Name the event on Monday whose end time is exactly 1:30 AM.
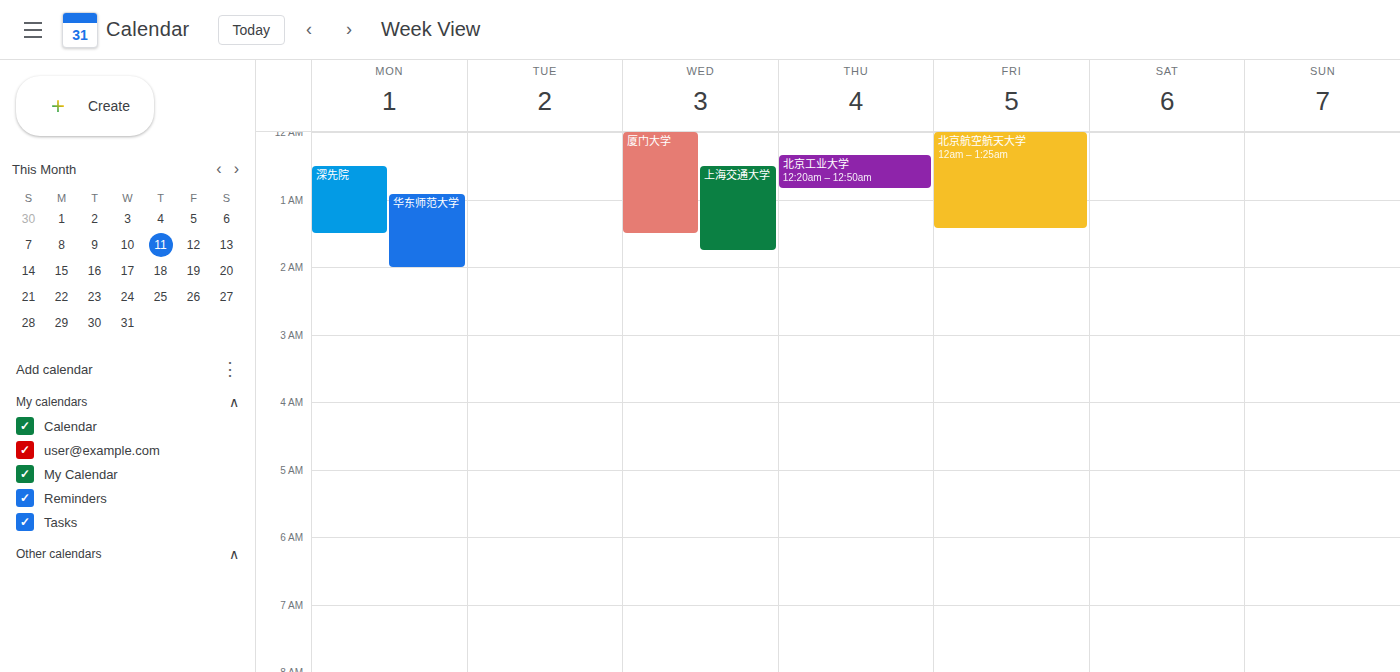
"深先院"